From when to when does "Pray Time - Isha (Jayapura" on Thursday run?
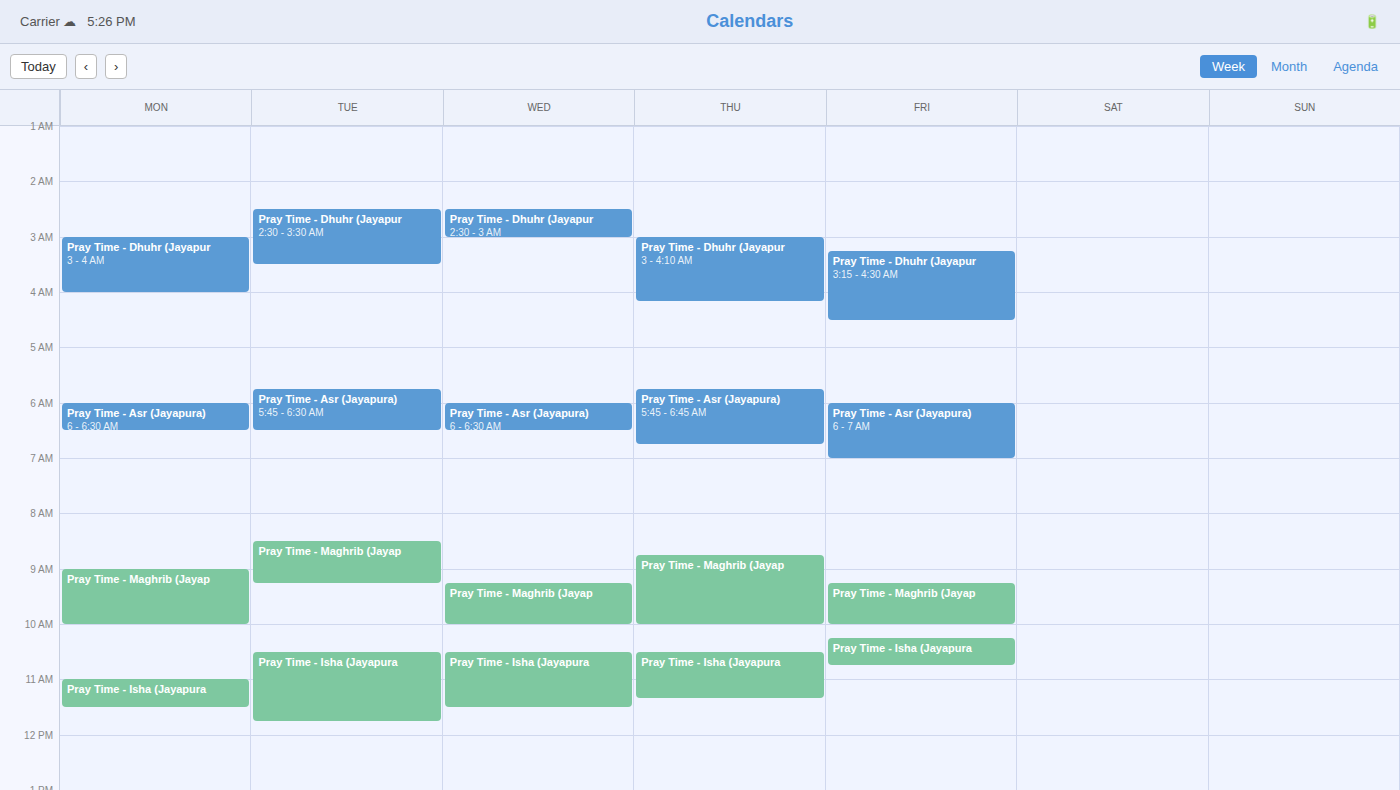
10:30 AM to 11:20 AM